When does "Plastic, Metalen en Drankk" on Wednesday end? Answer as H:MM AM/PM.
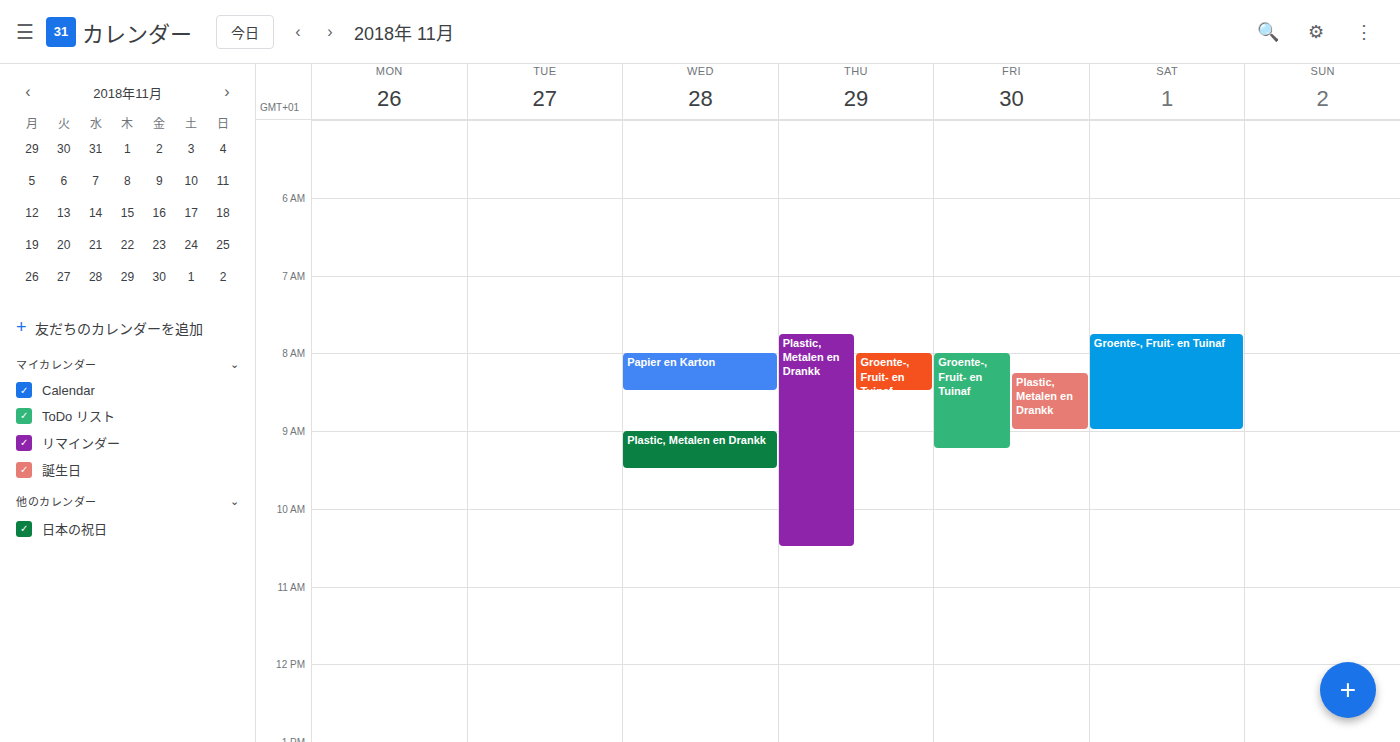
9:30 AM